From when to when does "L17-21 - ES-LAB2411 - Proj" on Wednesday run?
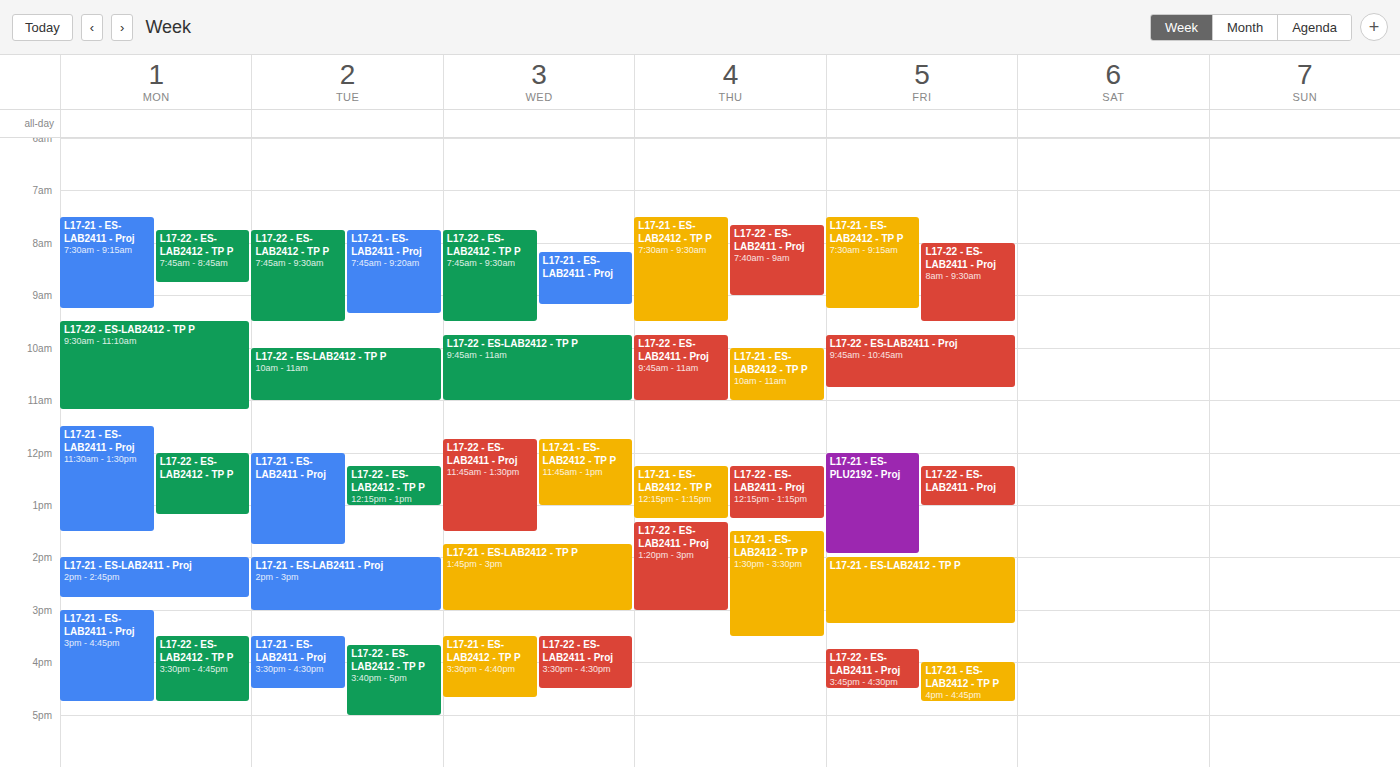
8:10 AM to 9:10 AM